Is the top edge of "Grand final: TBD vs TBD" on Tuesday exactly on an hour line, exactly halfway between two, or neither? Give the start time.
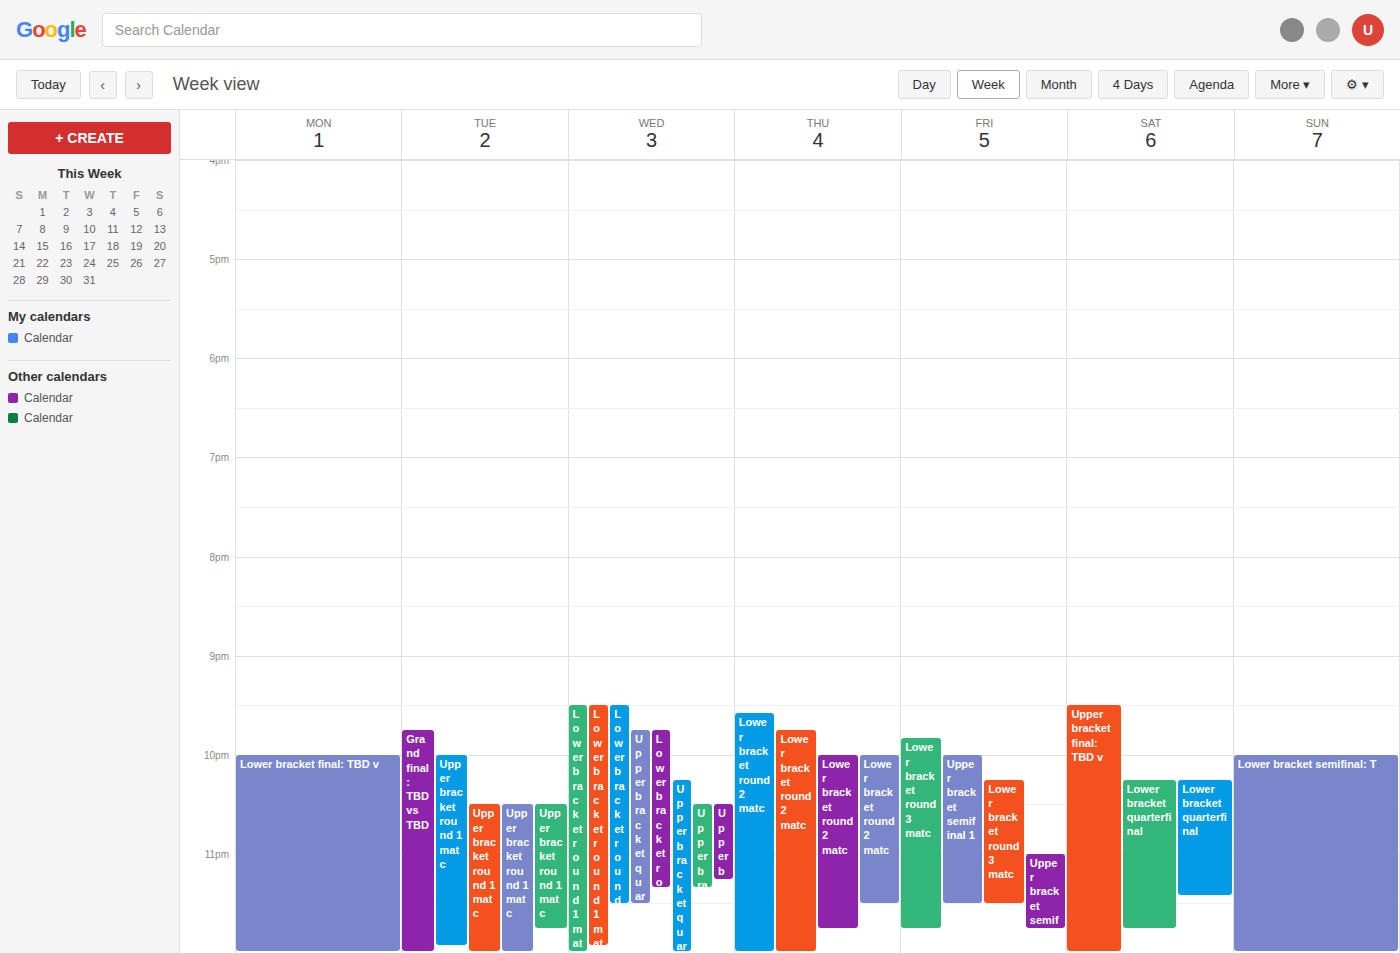
9:45 PM -- neither: three quarters of the way from the 9 PM line to the 10 PM line.